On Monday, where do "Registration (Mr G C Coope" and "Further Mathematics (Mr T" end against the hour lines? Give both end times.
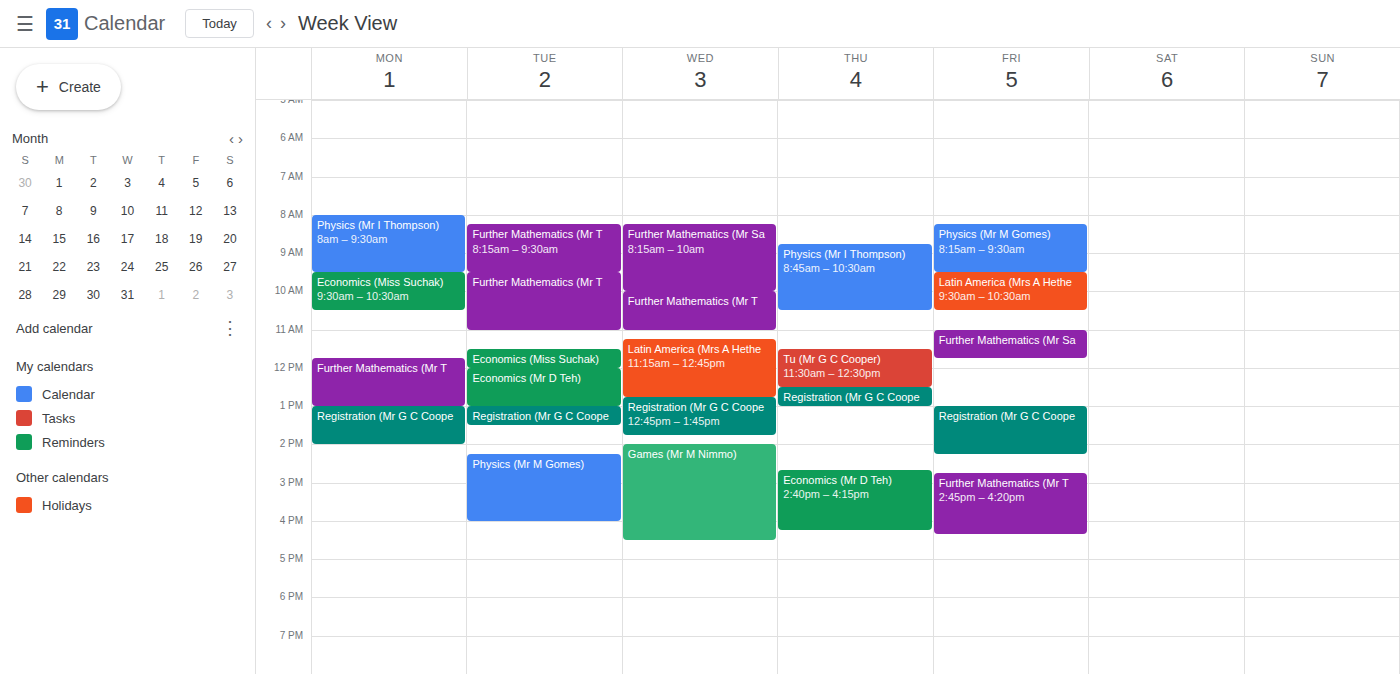
"Registration (Mr G C Coope": 2:00 PM, exactly on the 2 PM line. "Further Mathematics (Mr T": 1:00 PM, exactly on the 1 PM line.